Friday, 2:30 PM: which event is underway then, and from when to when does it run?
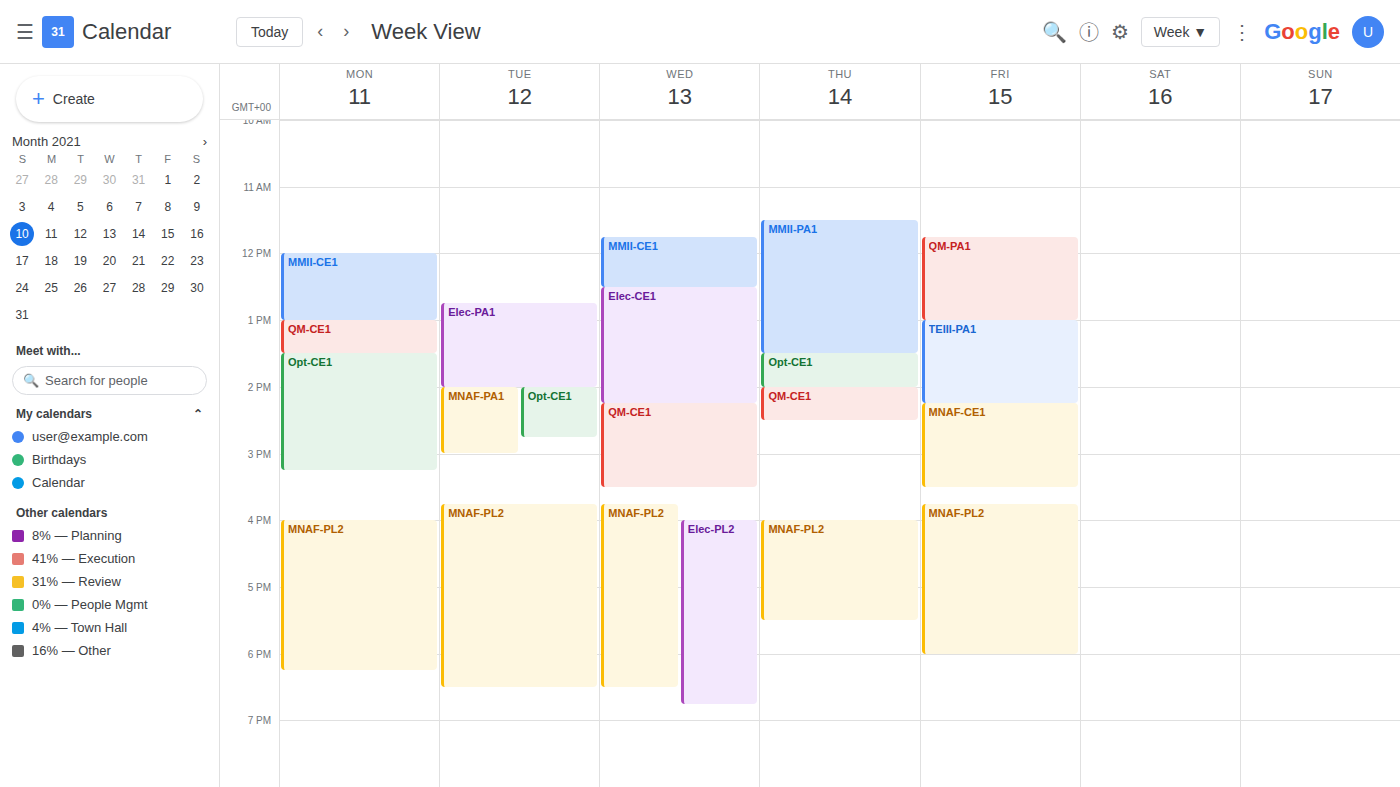
"MNAF-CE1", 2:15 PM to 3:30 PM